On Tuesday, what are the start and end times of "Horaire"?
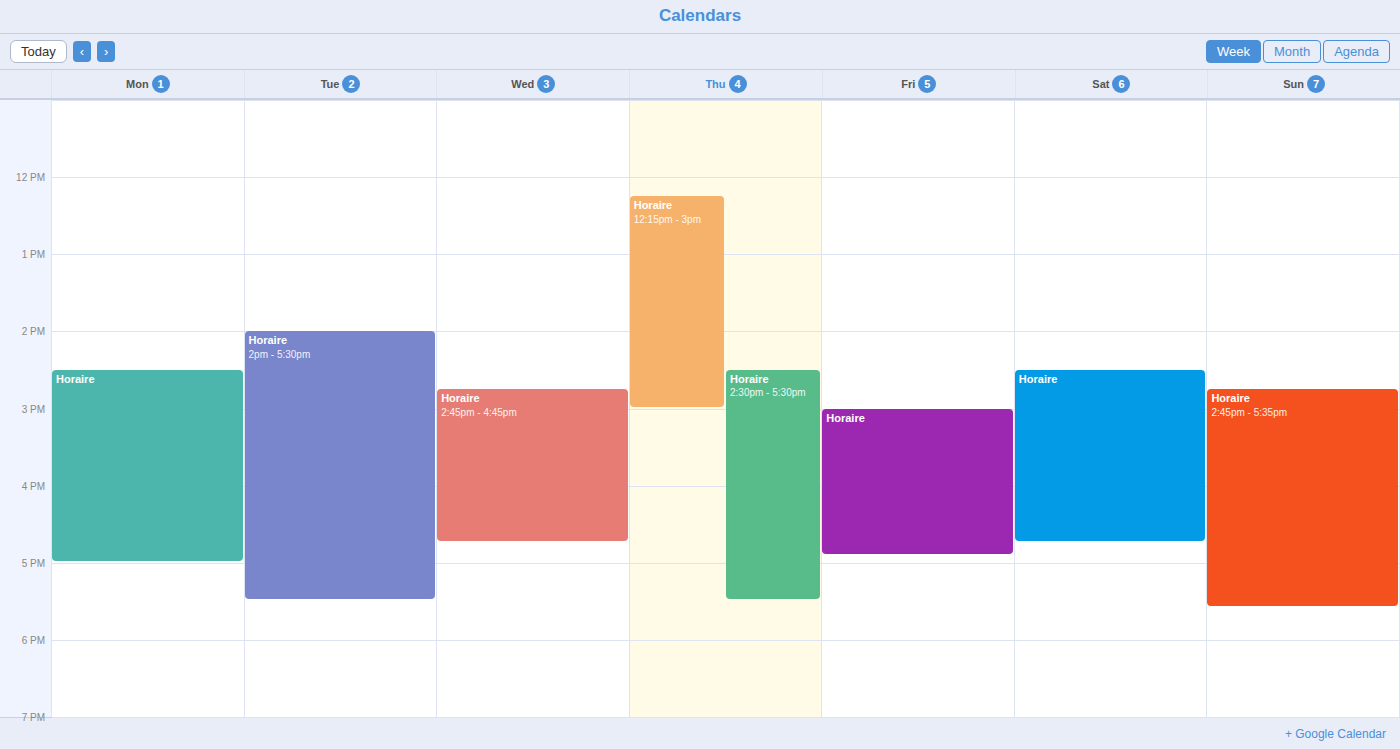
2:00 PM to 5:30 PM